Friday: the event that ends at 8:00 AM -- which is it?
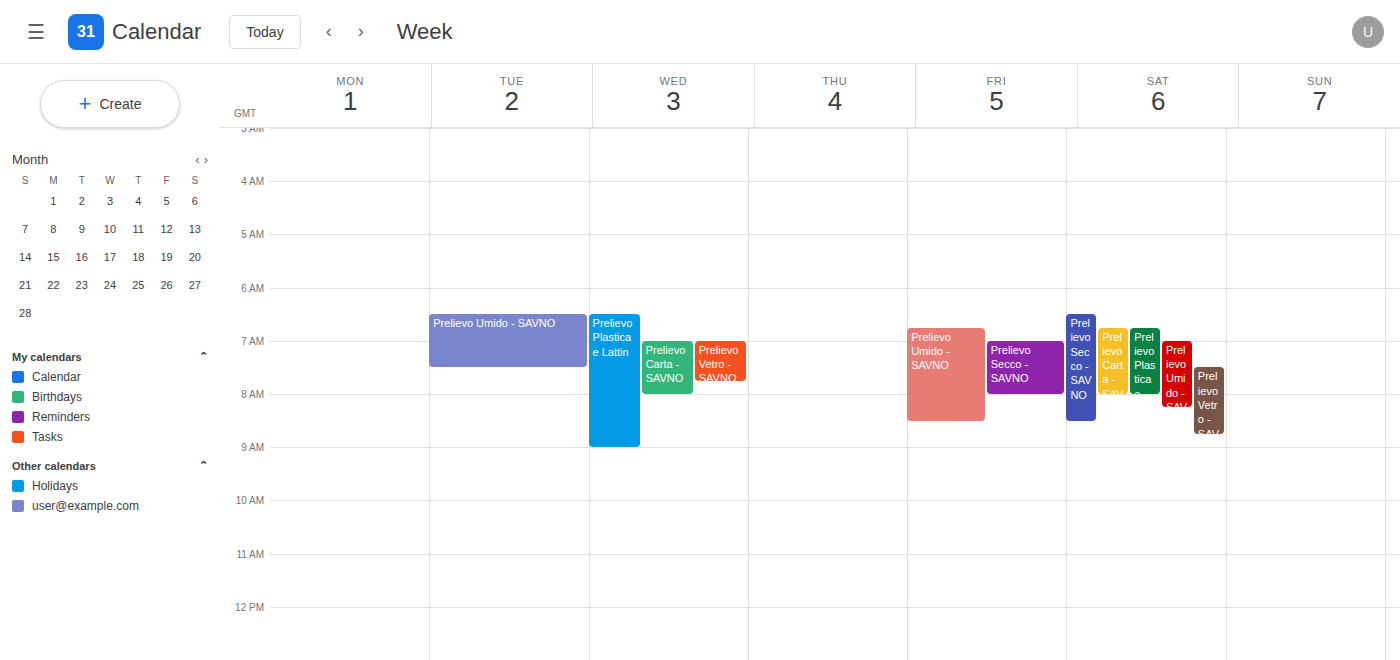
"Prelievo Secco - SAVNO"